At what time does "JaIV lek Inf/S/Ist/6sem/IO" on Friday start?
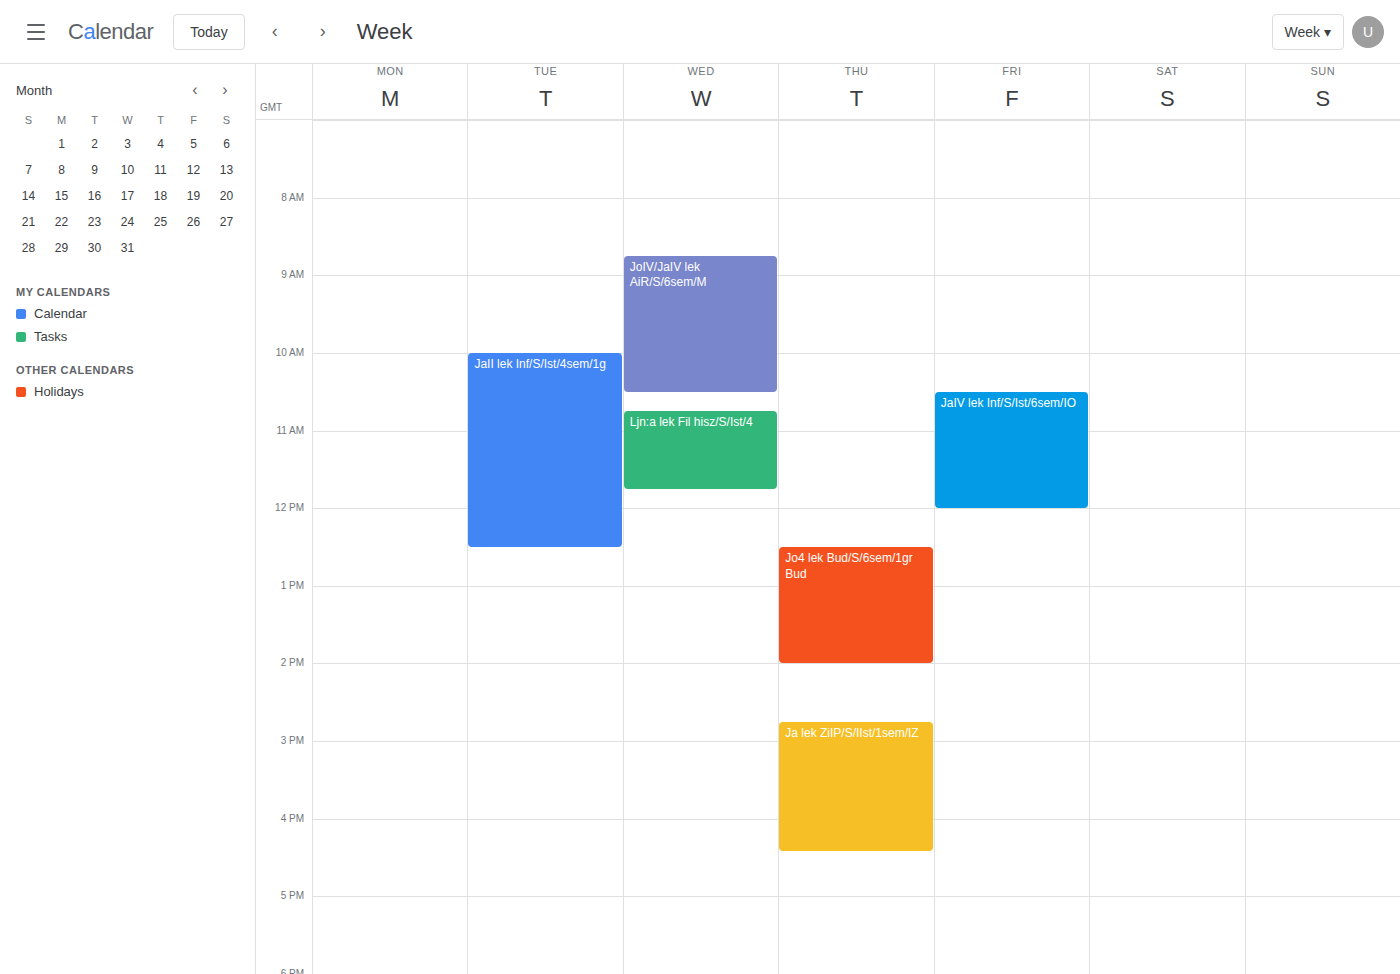
10:30 AM